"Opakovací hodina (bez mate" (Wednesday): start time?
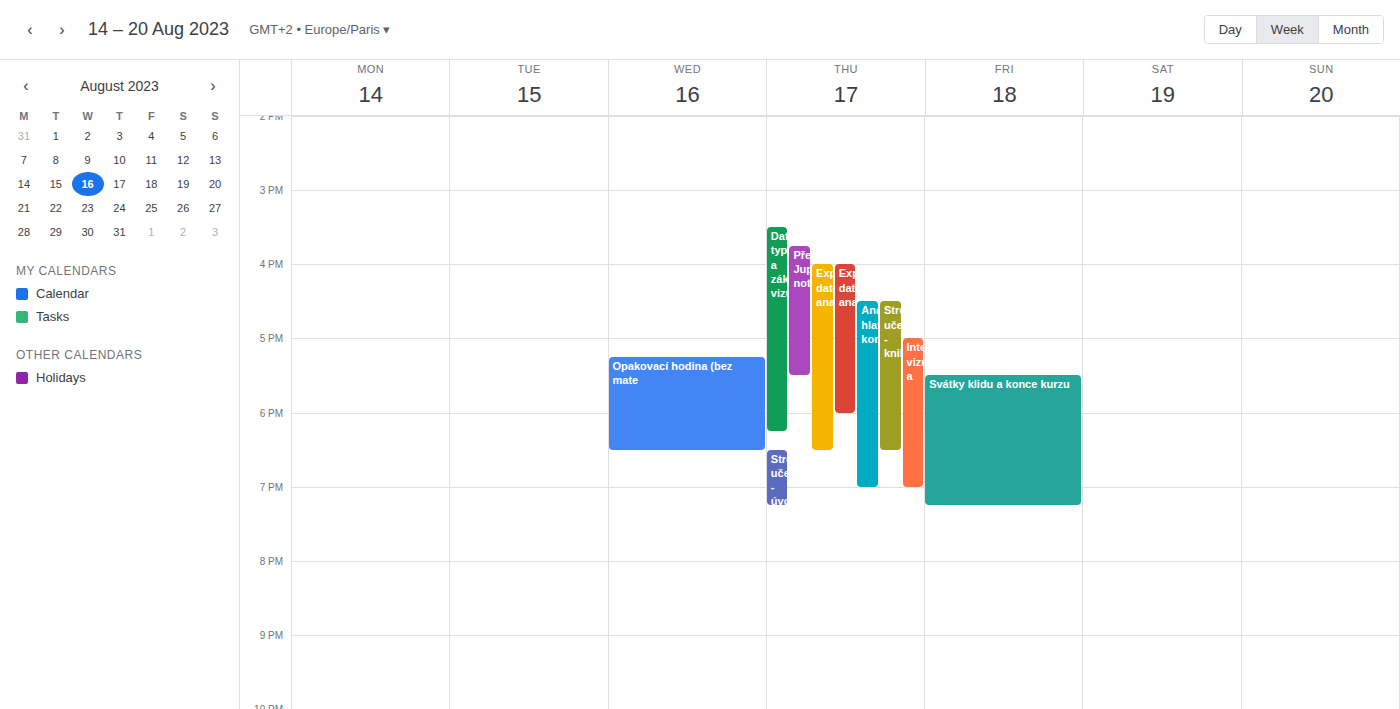
5:15 PM